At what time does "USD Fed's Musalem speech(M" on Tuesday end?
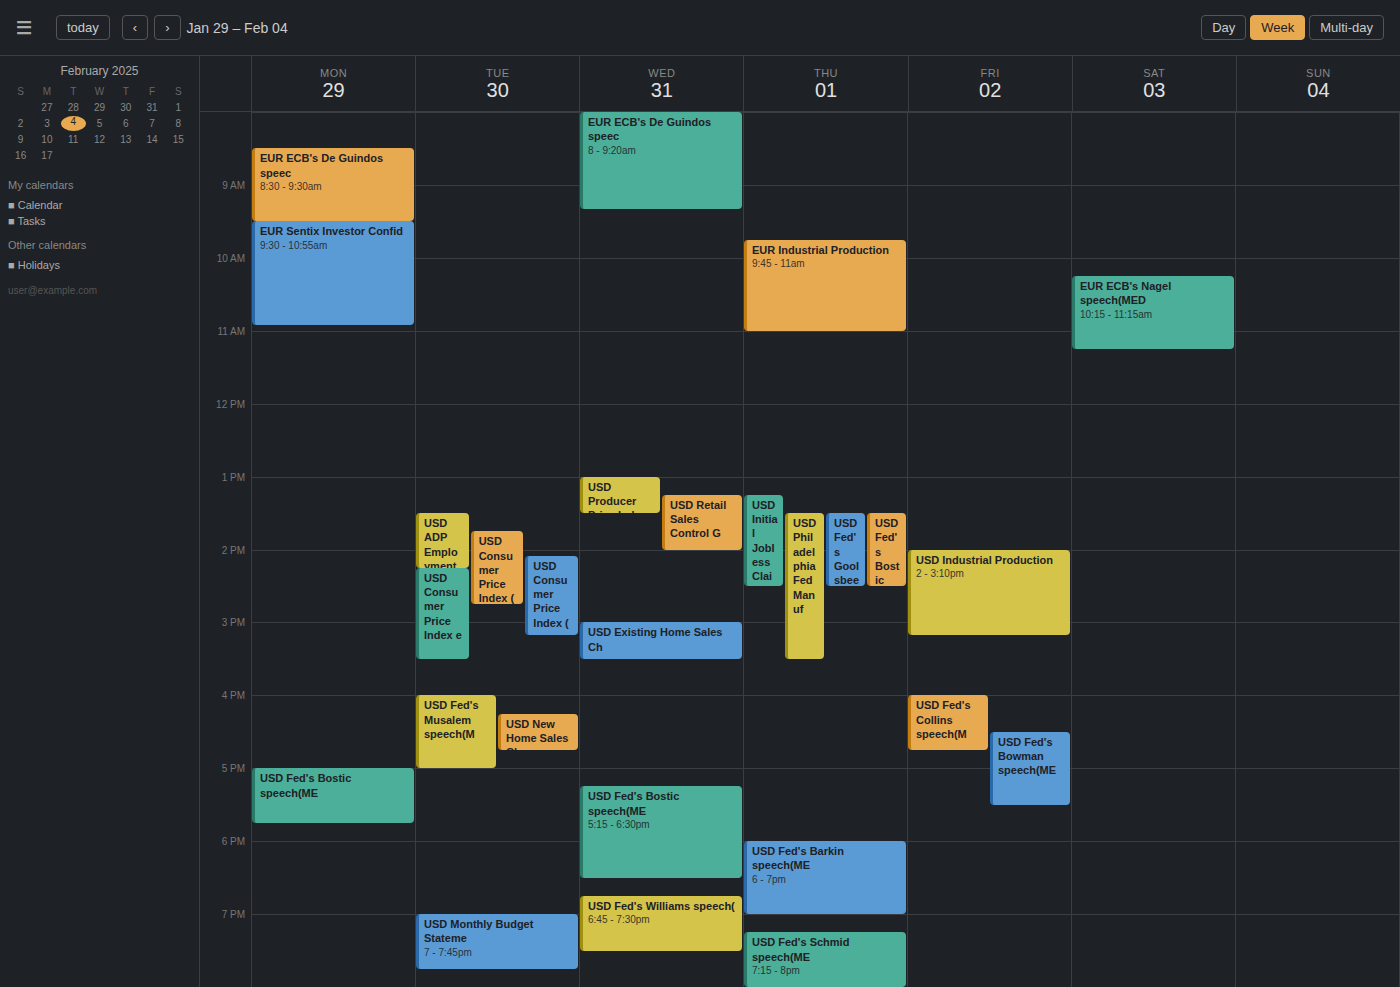
5:00 PM